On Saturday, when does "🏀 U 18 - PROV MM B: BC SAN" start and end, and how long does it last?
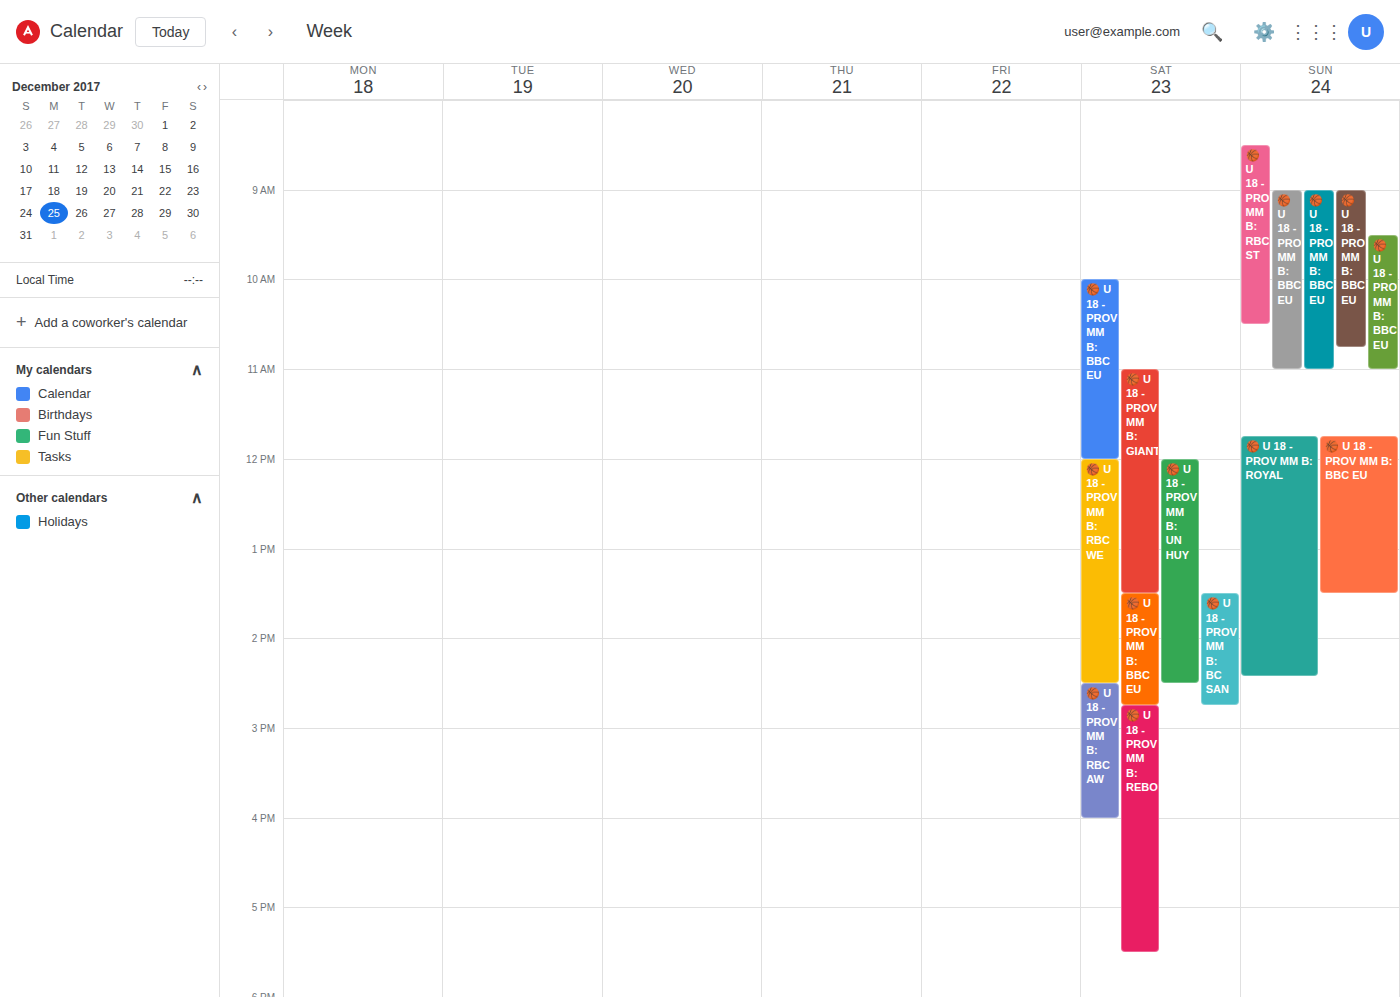
1:30 PM to 2:45 PM, 1 hour 15 minutes